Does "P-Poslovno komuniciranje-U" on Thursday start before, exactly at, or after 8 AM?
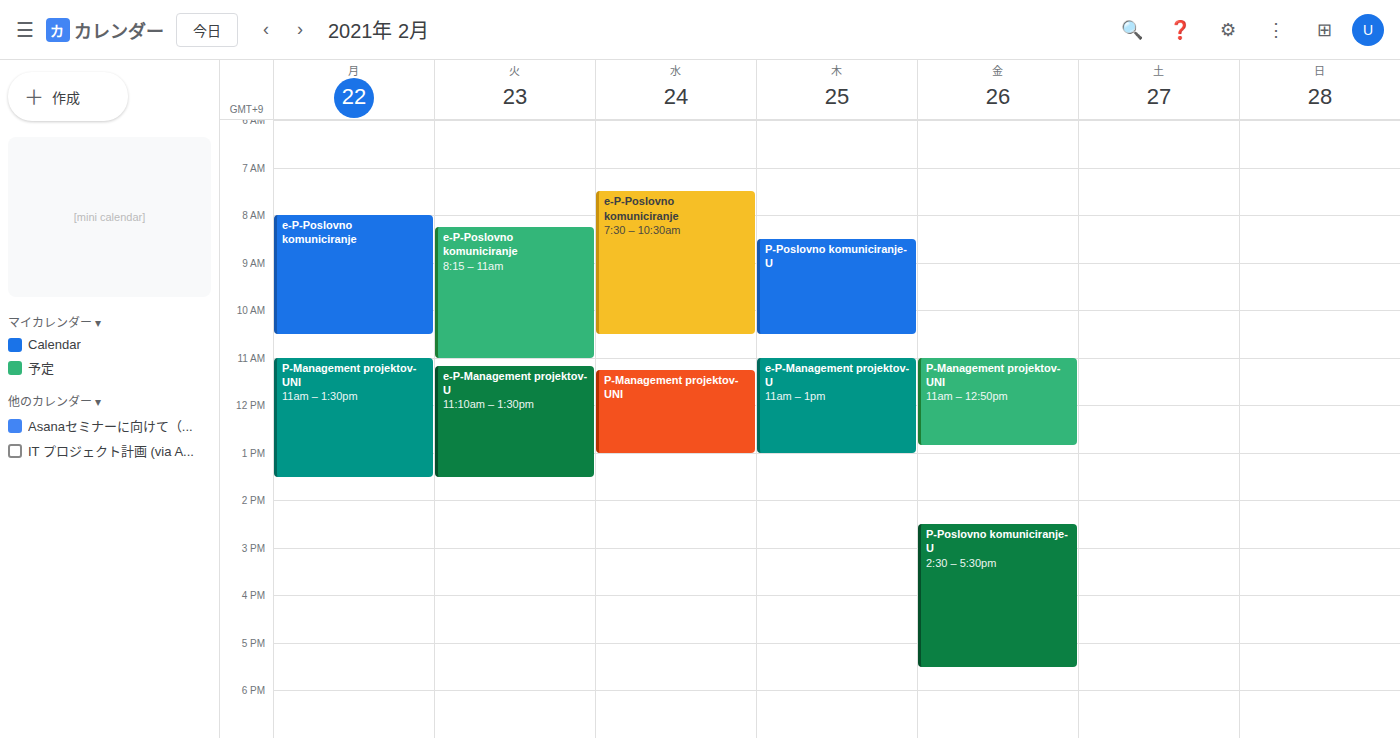
8:30 AM -- after 8 AM, 30 minutes below the 8 AM line.